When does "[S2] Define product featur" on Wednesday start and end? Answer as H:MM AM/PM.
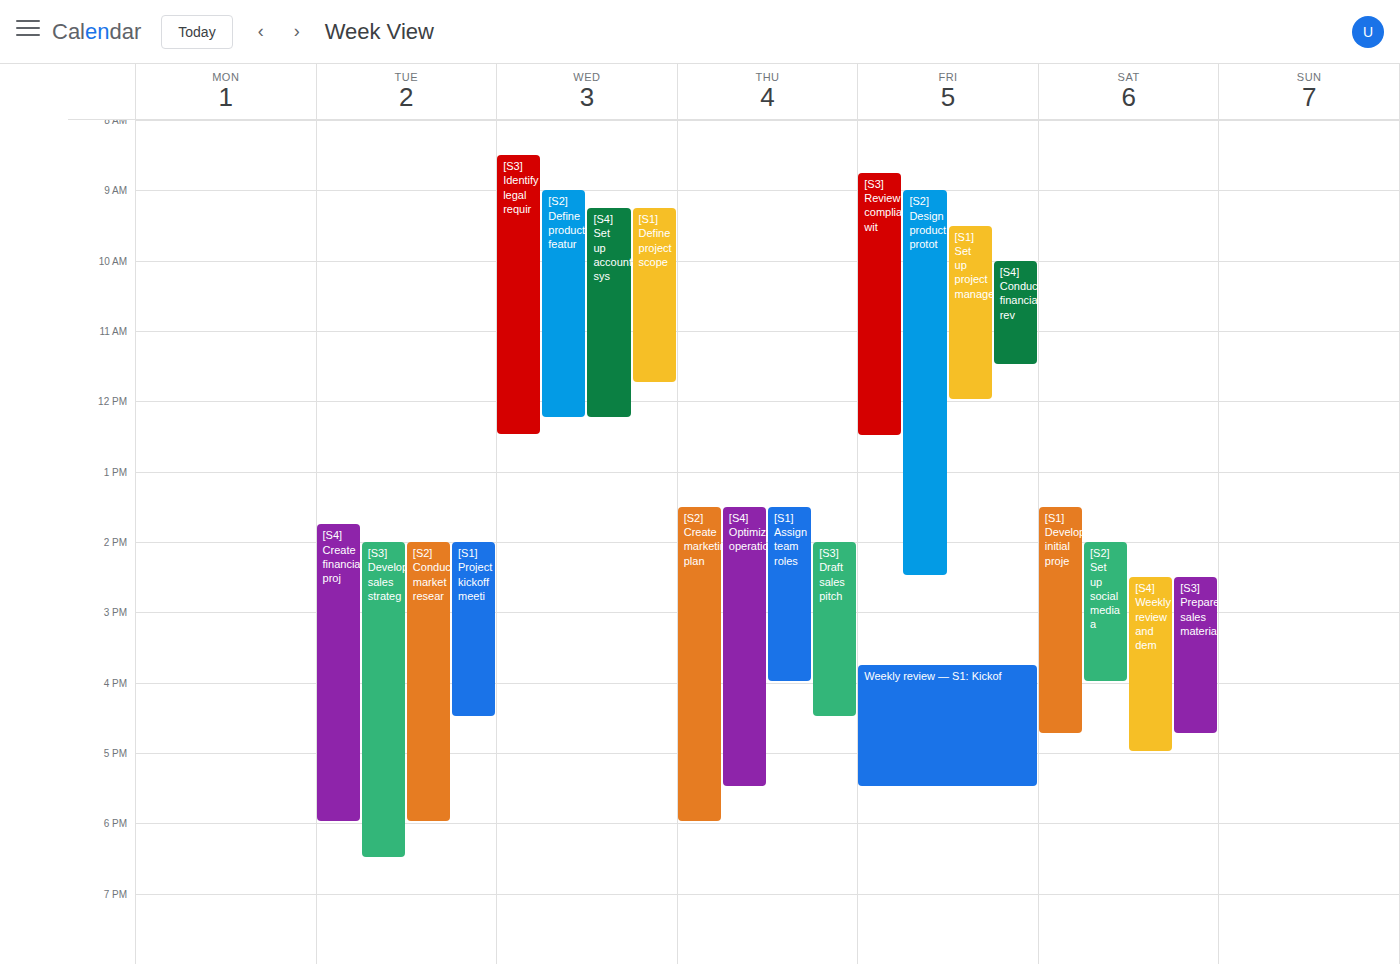
9:00 AM to 12:15 PM